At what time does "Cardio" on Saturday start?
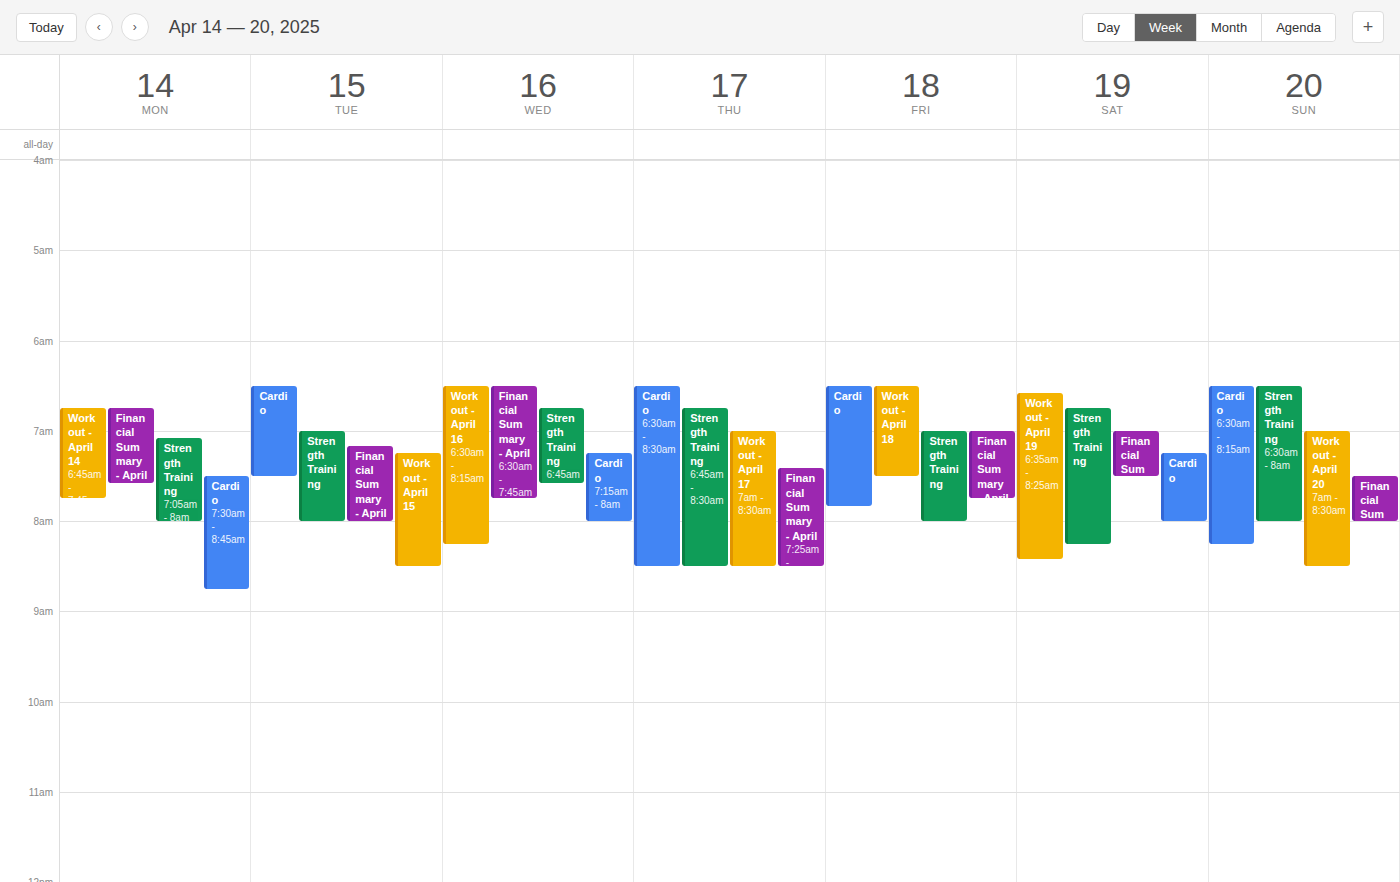
7:15 AM